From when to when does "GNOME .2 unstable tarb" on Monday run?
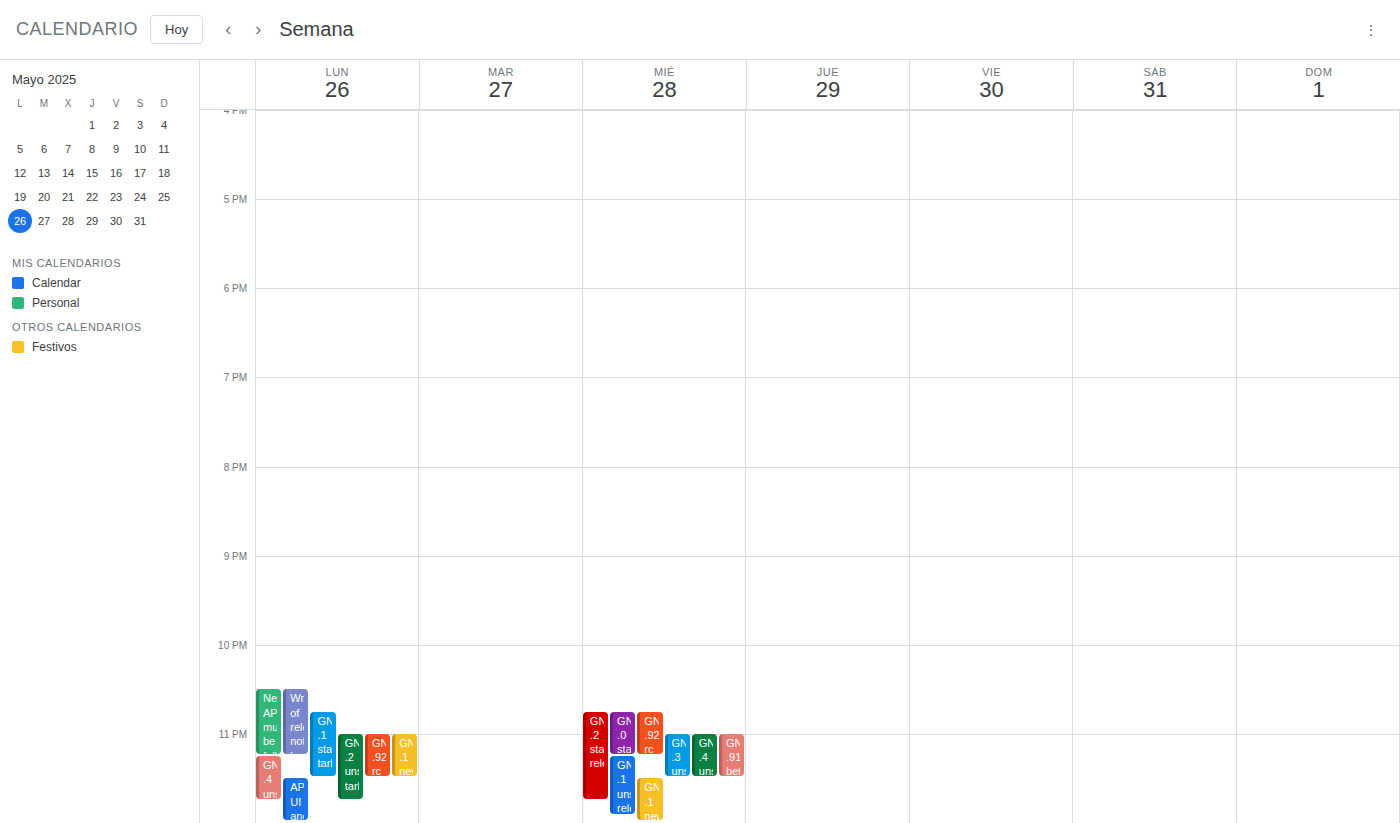
11:00 PM to 11:45 PM